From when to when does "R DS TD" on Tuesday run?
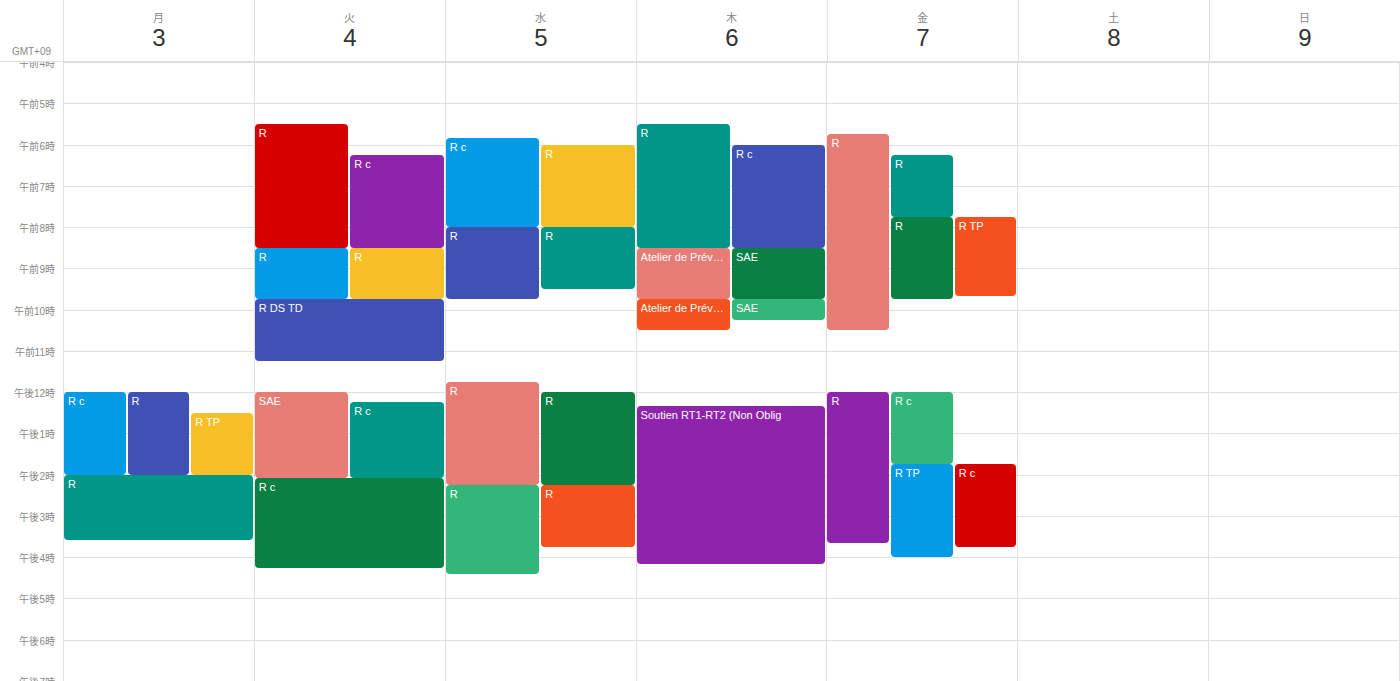
9:45 AM to 11:15 AM